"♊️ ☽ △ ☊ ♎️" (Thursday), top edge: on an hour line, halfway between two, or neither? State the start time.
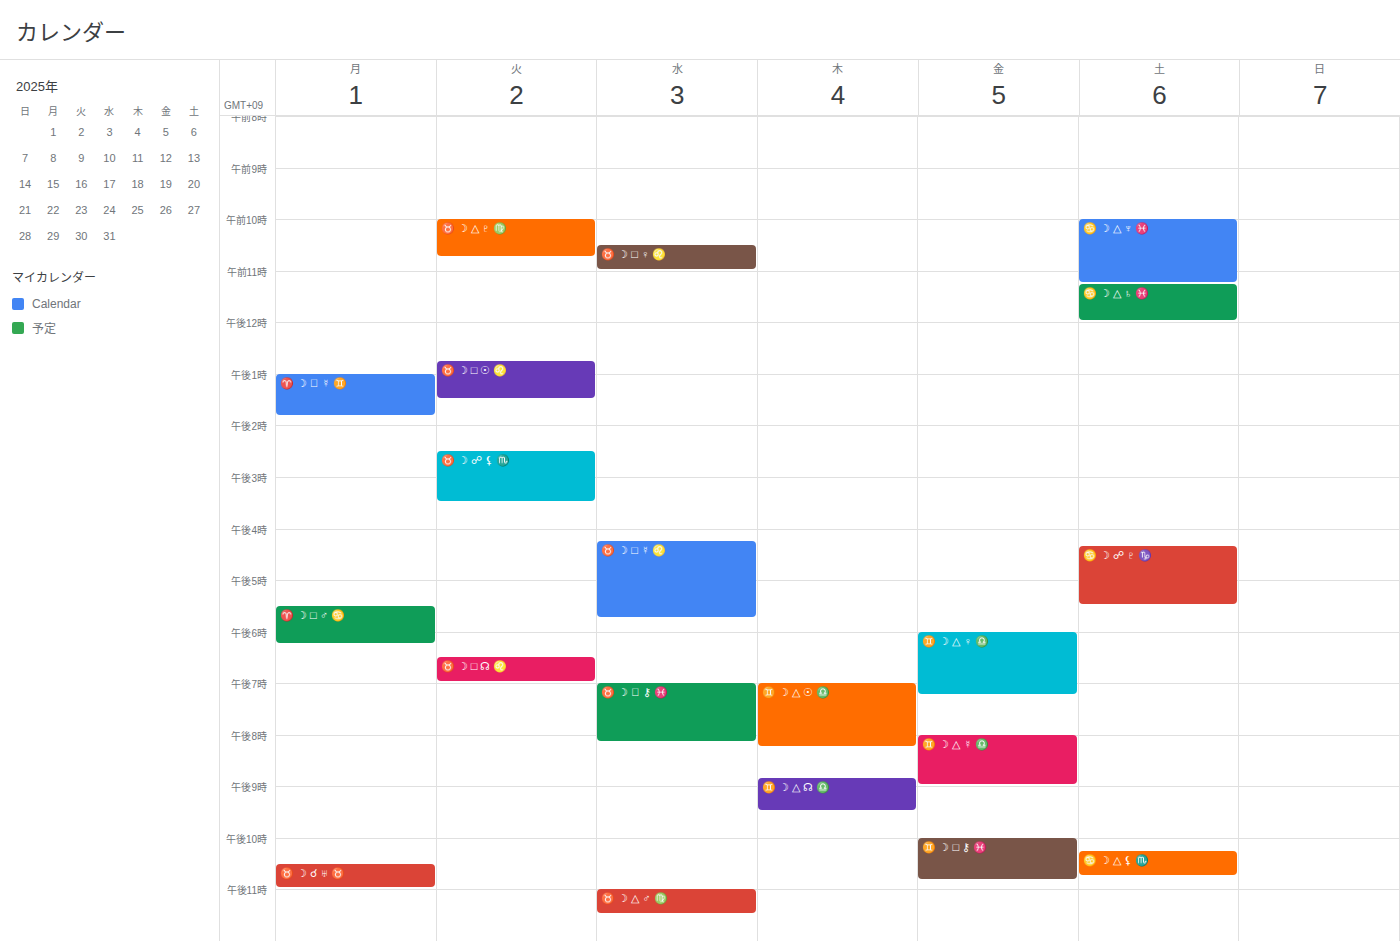
20:50 -- neither: 50 minutes below the 20:00 line and 10 minutes above the 21:00 line.